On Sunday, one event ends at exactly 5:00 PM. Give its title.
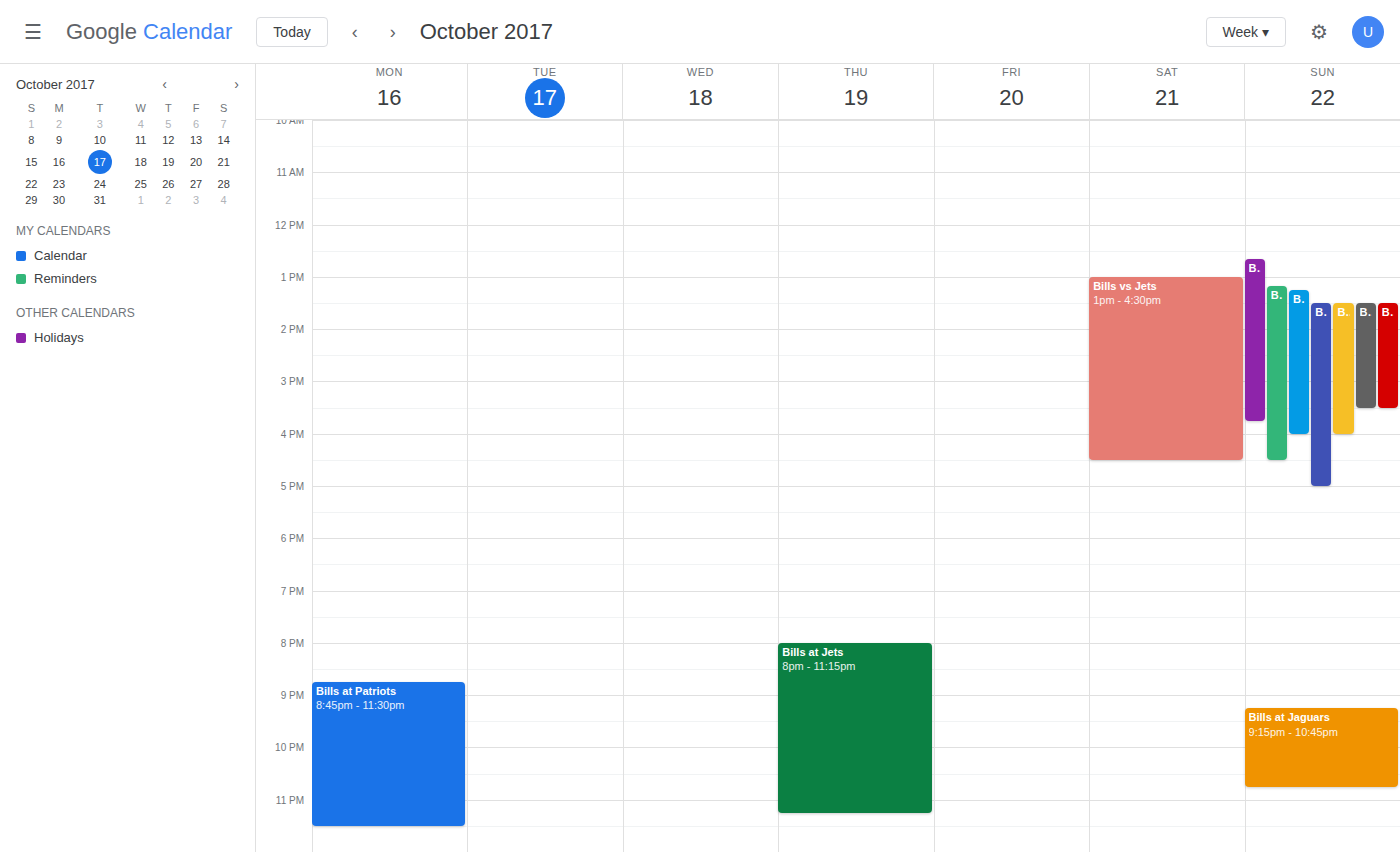
"Bills vs Patriots"